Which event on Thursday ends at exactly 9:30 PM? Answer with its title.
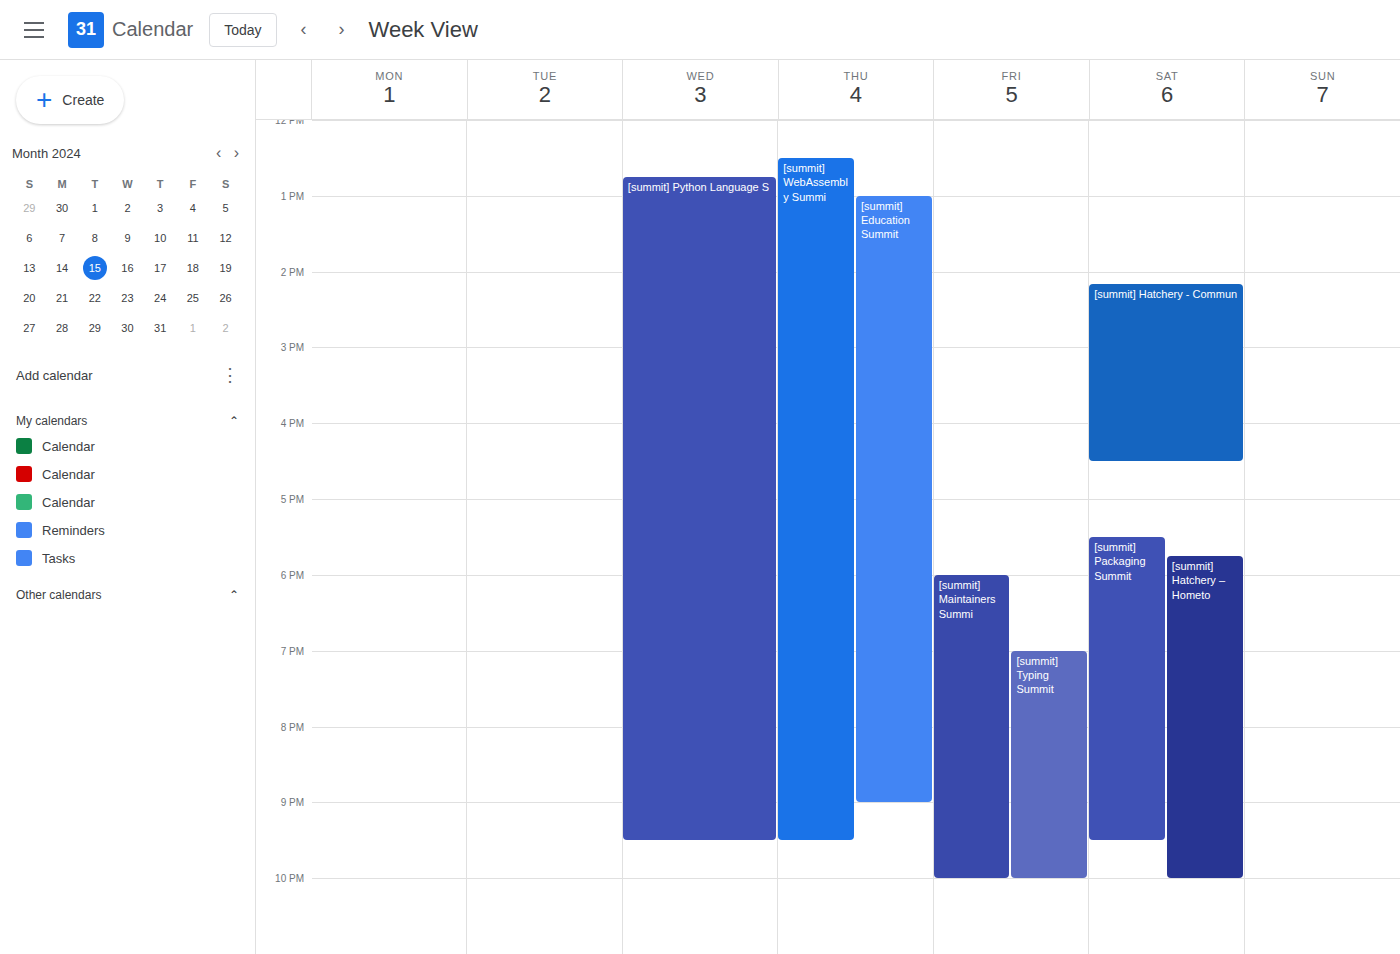
"[summit] WebAssembly Summi"